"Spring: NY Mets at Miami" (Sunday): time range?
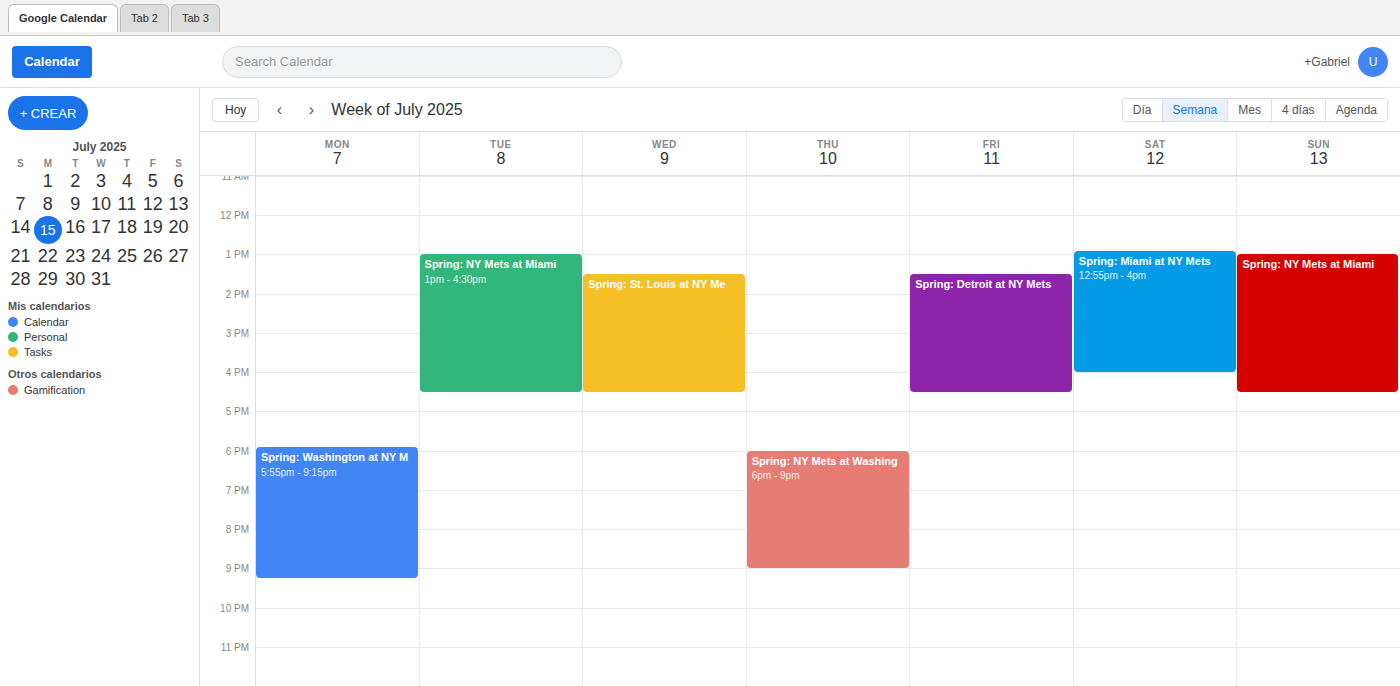
1:00 PM to 4:30 PM